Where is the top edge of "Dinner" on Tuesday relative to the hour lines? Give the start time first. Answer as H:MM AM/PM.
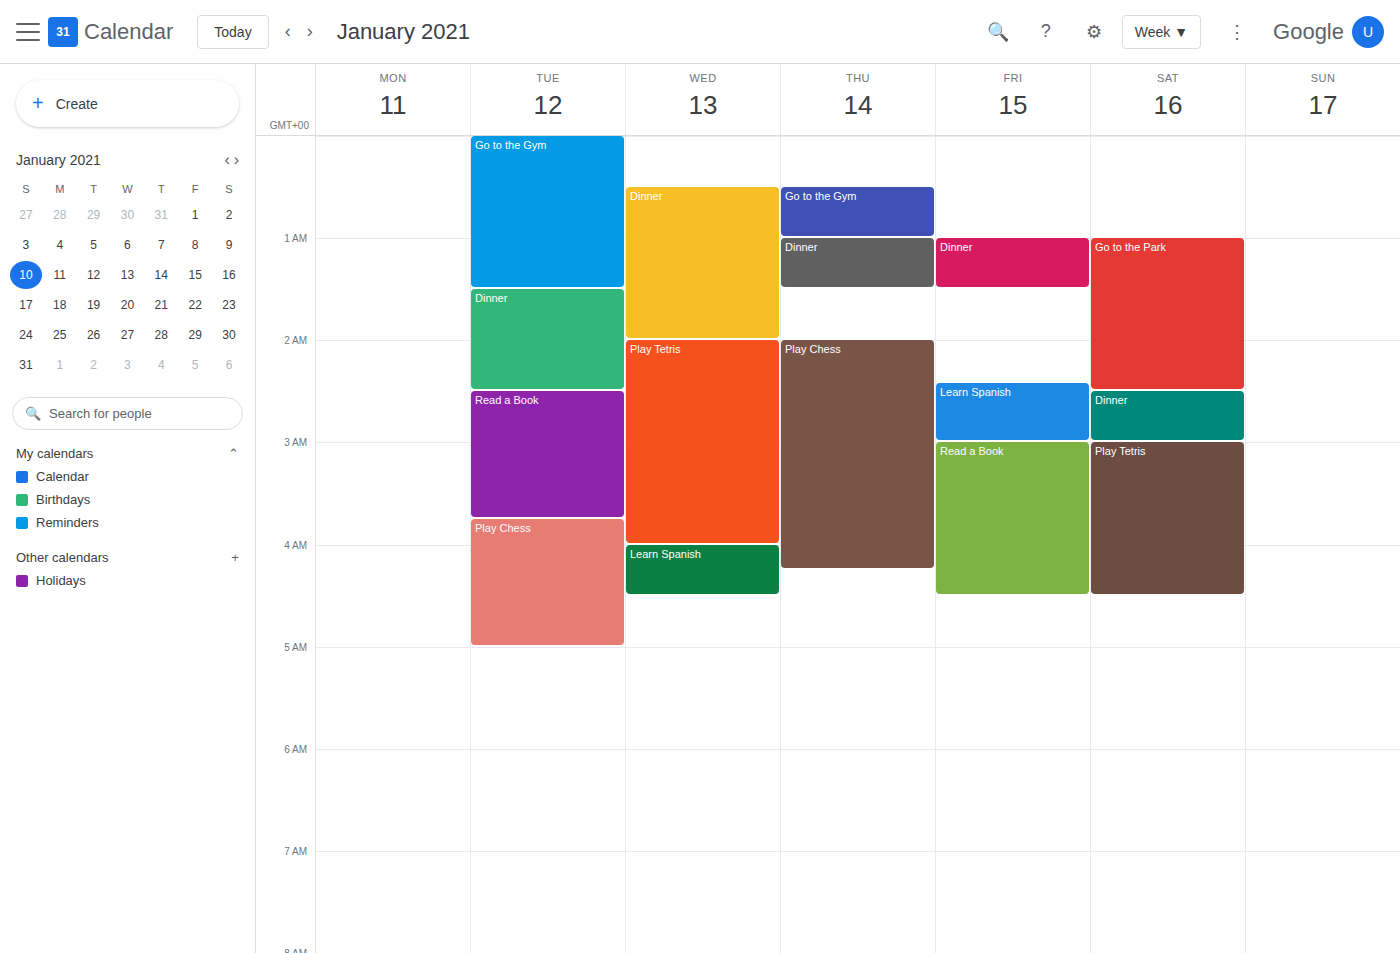
1:30 AM -- halfway between the 1 AM and 2 AM lines.